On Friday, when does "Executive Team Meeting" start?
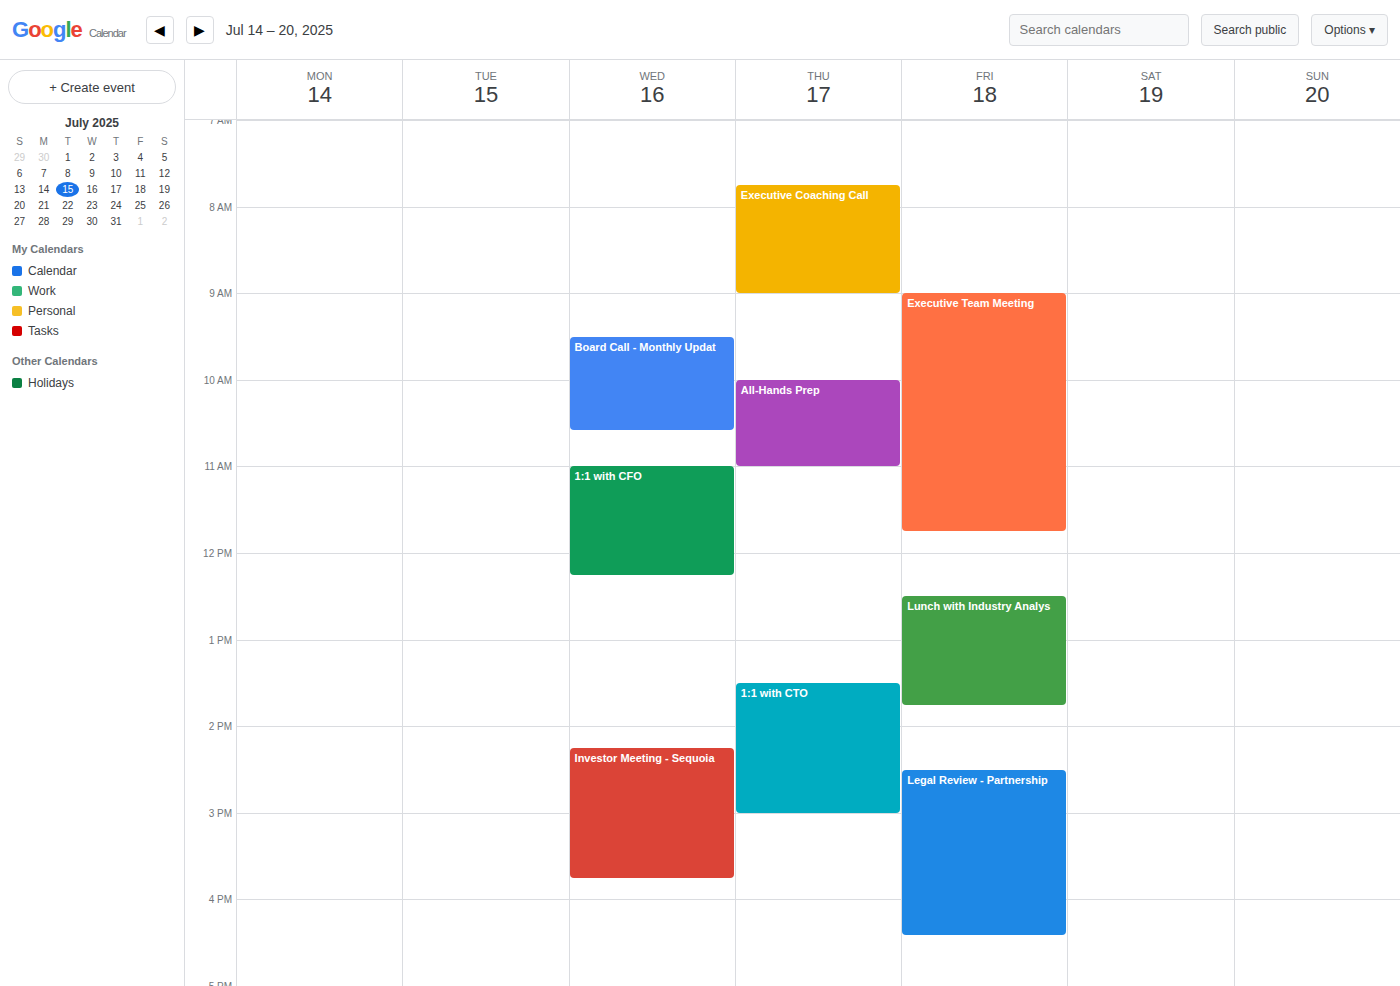
09:00